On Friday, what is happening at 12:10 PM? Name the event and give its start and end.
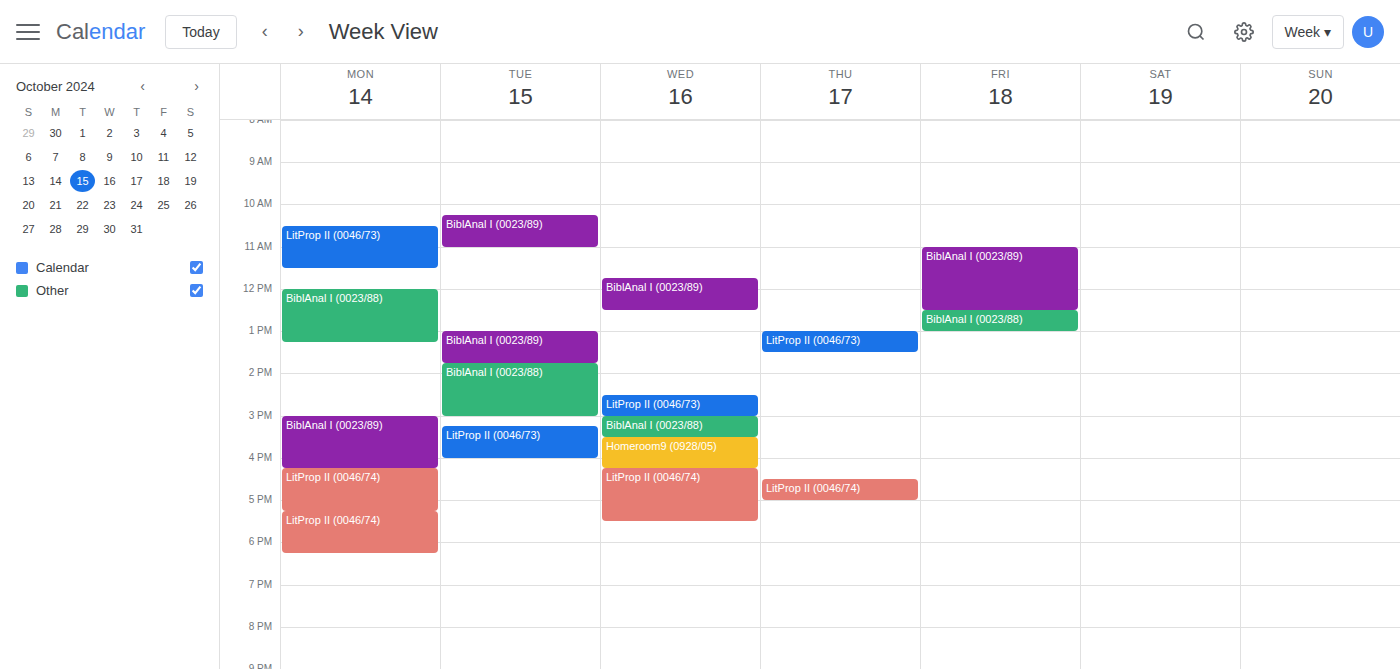
"BiblAnal I (0023/89)", 11:00 AM to 12:30 PM